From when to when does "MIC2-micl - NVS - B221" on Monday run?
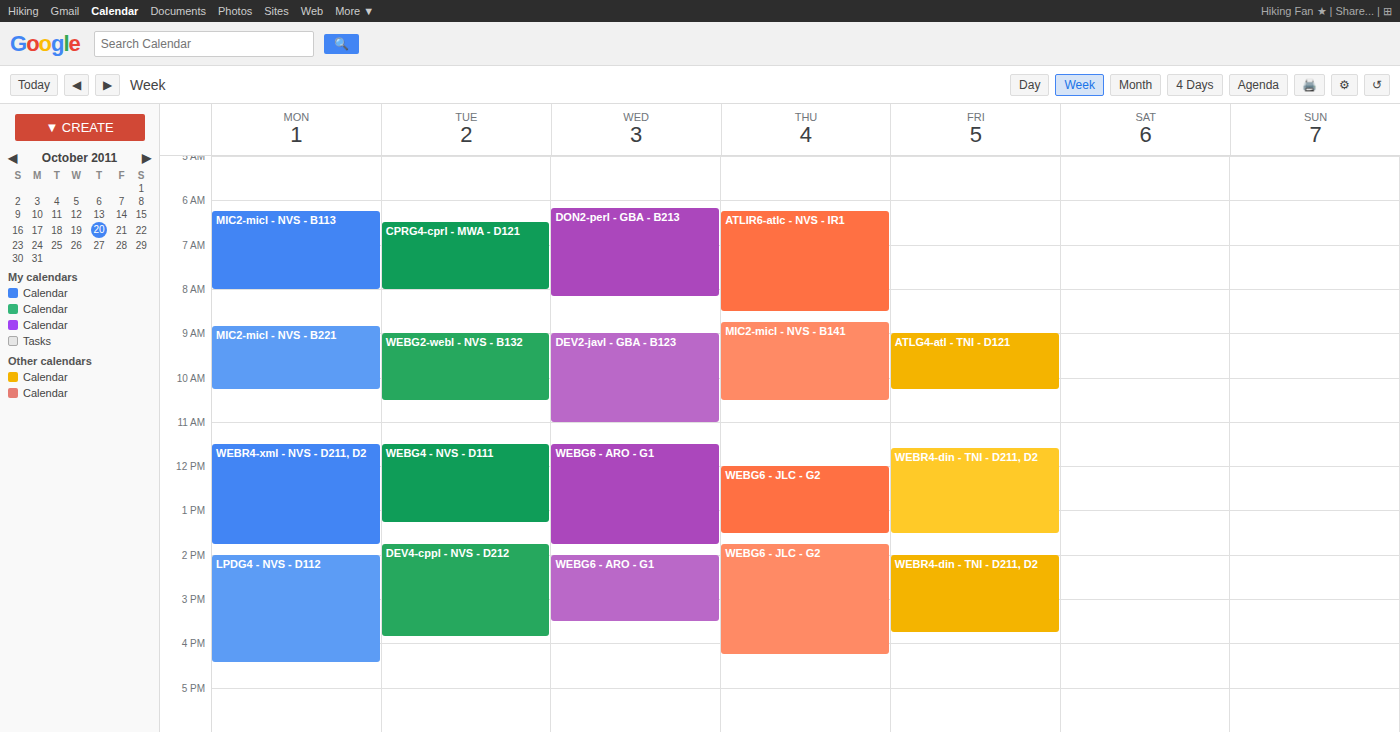
8:50 AM to 10:15 AM